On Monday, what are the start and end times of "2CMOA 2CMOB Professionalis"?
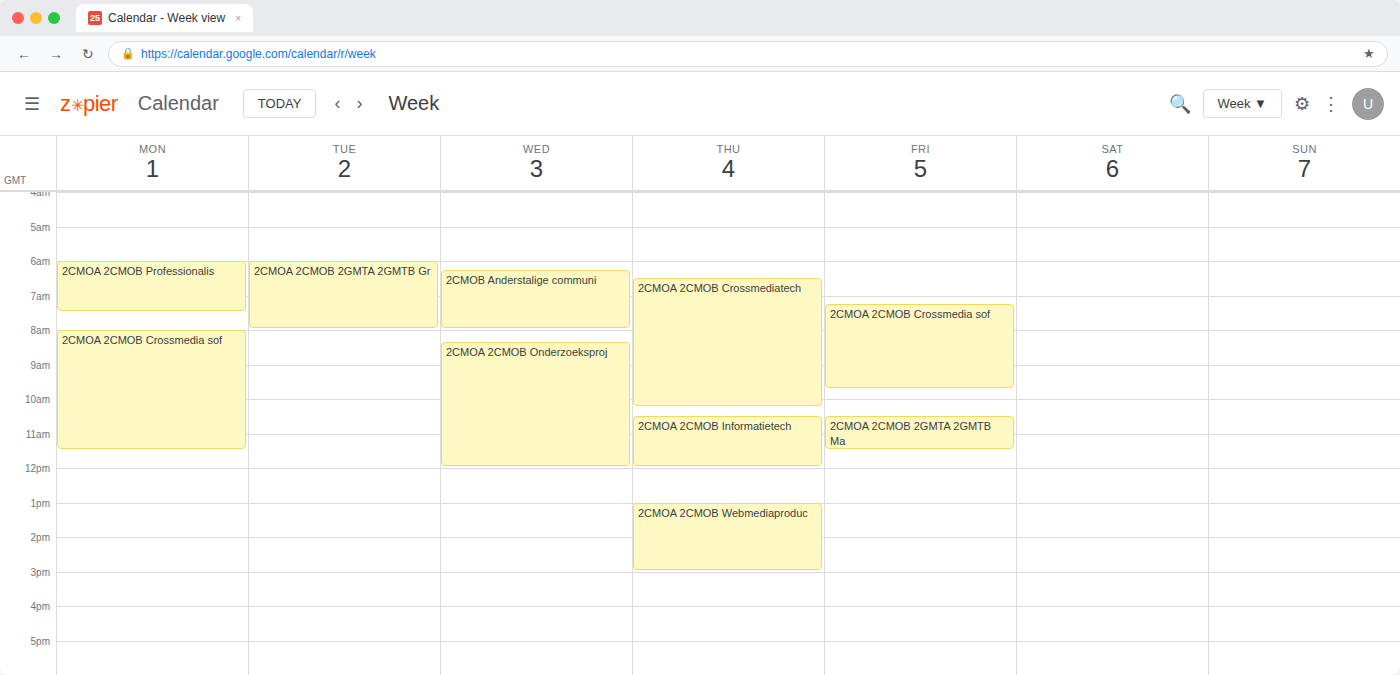
06:00 to 07:30